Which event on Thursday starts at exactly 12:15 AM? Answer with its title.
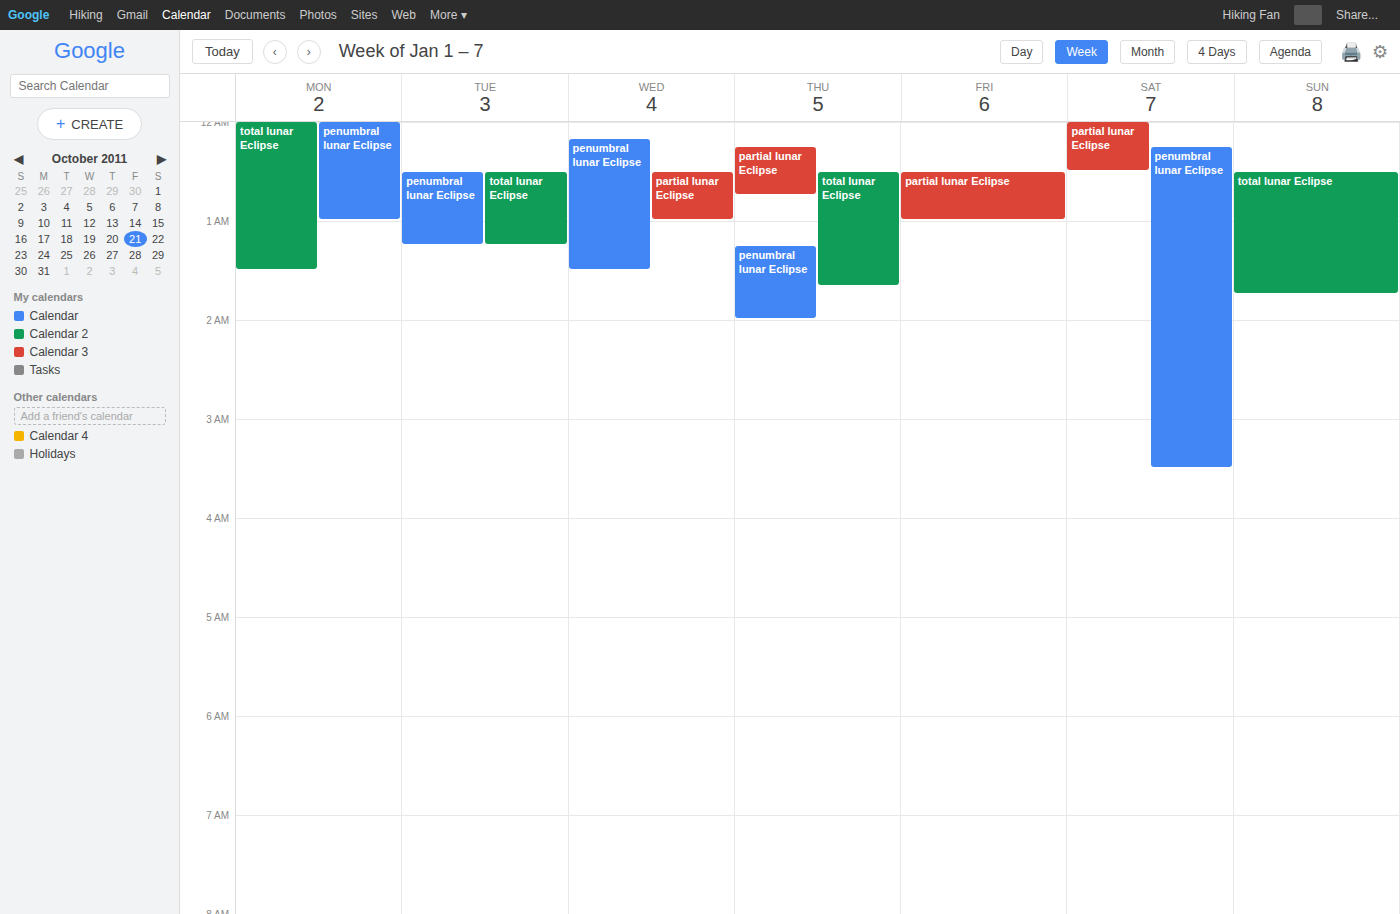
"partial lunar Eclipse"